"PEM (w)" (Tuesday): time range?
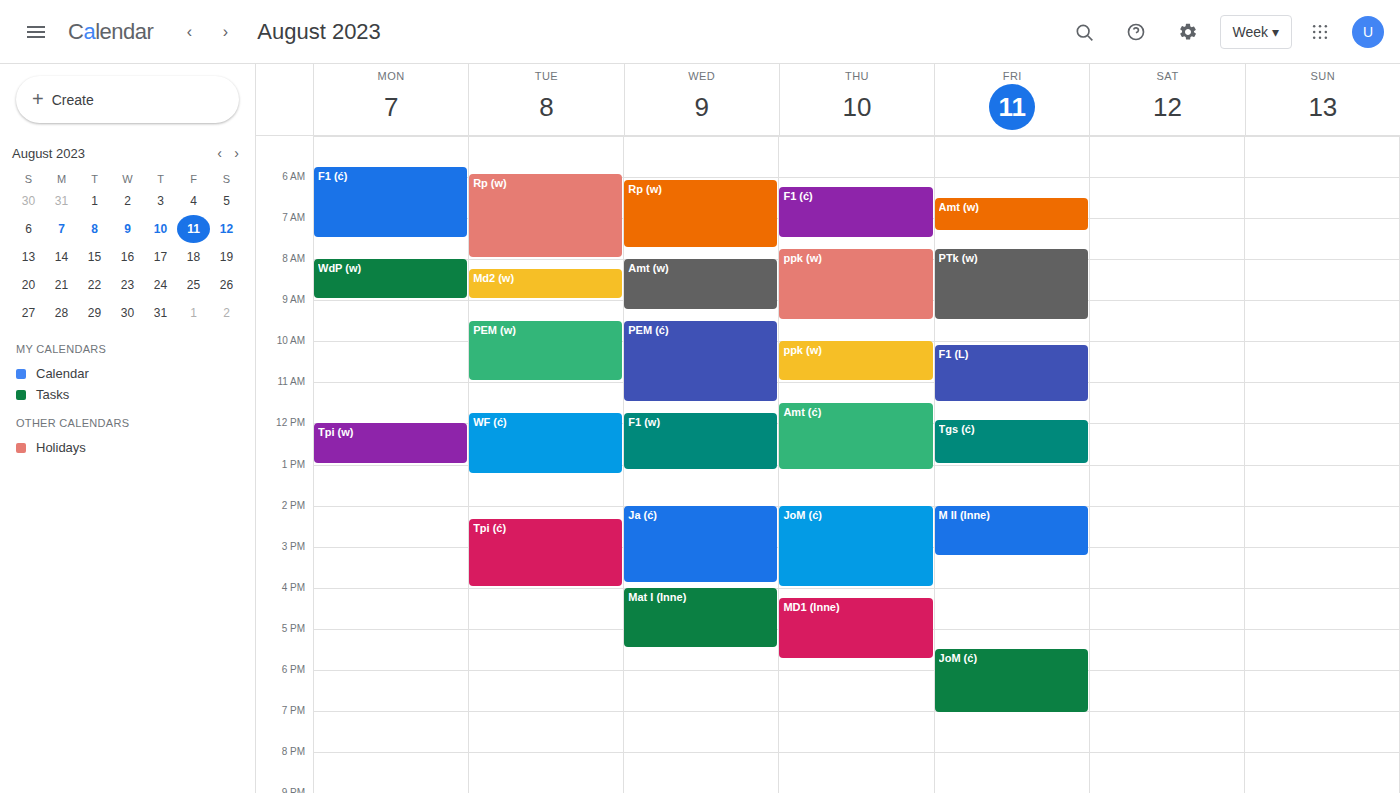
09:30 to 11:00